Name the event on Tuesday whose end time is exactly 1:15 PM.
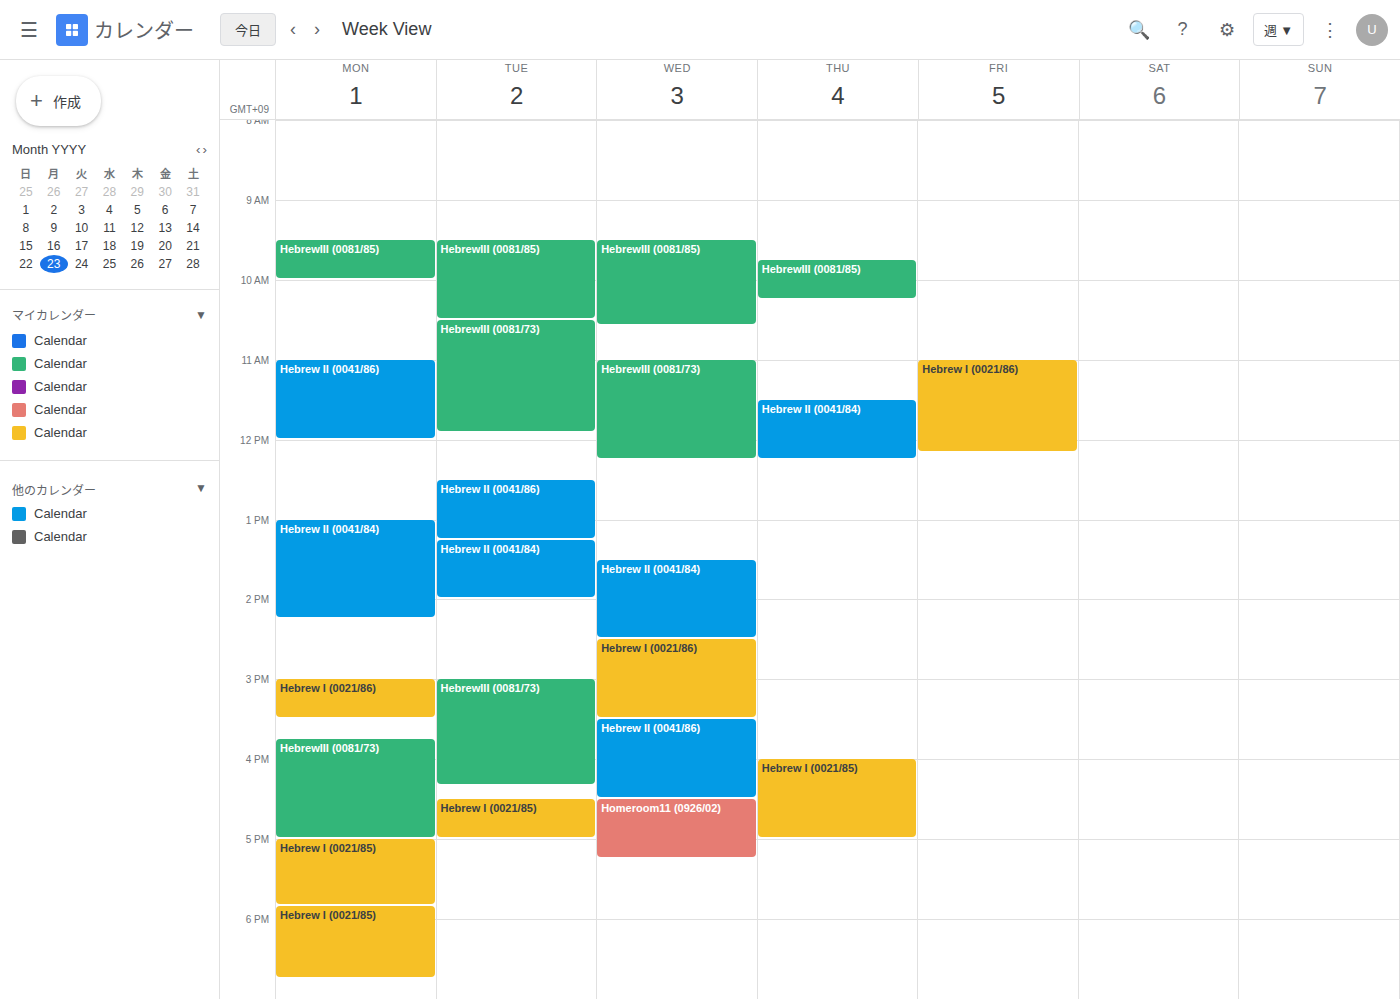
"Hebrew II (0041/86)"